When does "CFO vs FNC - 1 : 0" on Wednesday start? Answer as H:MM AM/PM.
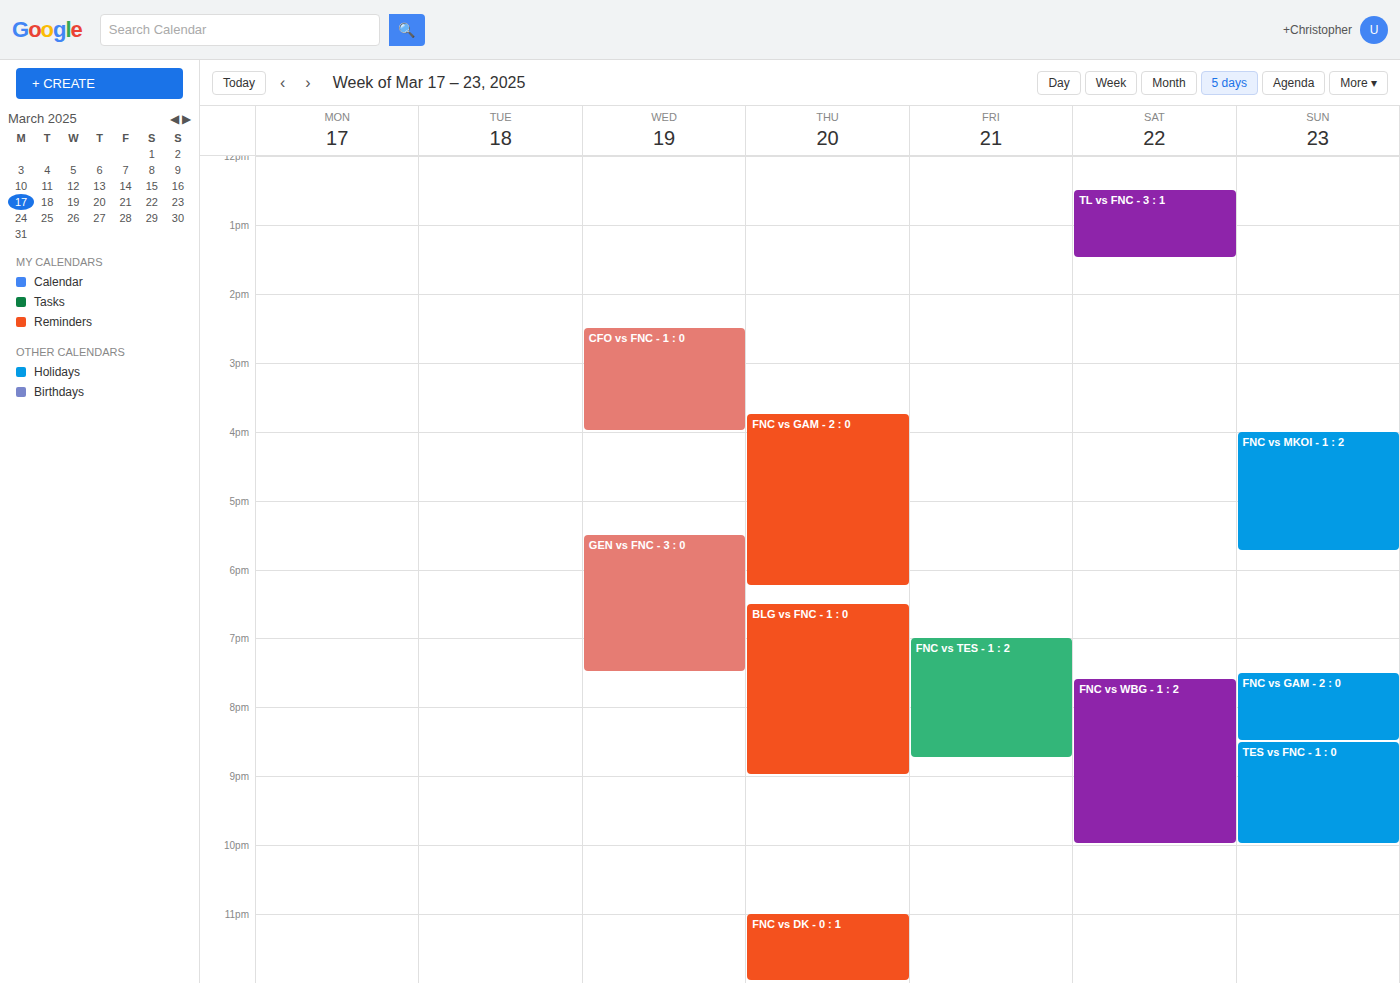
2:30 PM